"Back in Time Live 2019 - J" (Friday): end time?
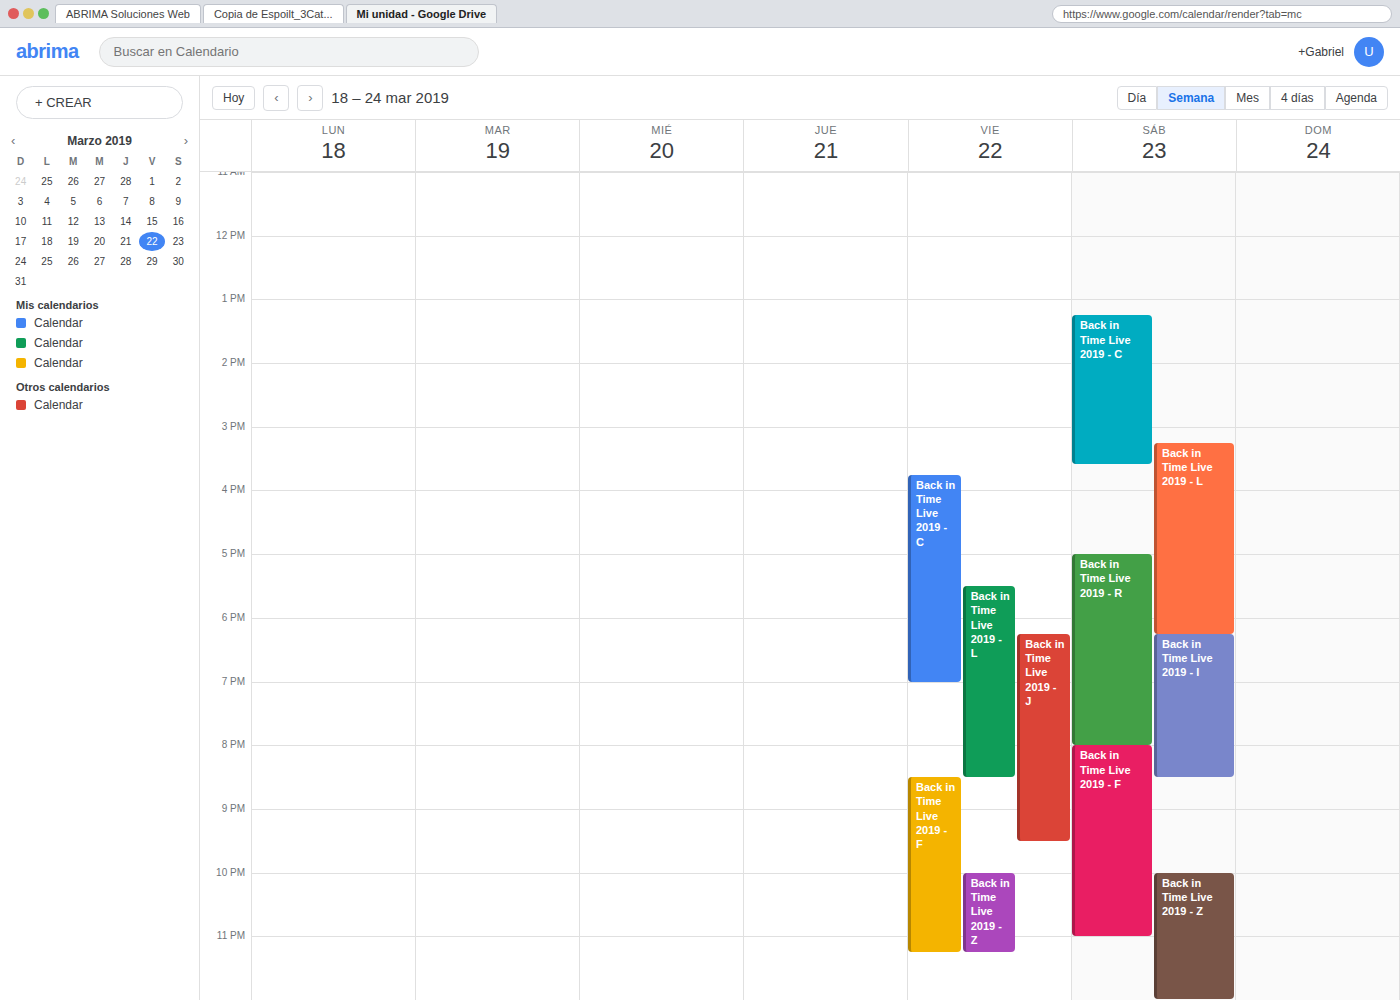
9:30 PM